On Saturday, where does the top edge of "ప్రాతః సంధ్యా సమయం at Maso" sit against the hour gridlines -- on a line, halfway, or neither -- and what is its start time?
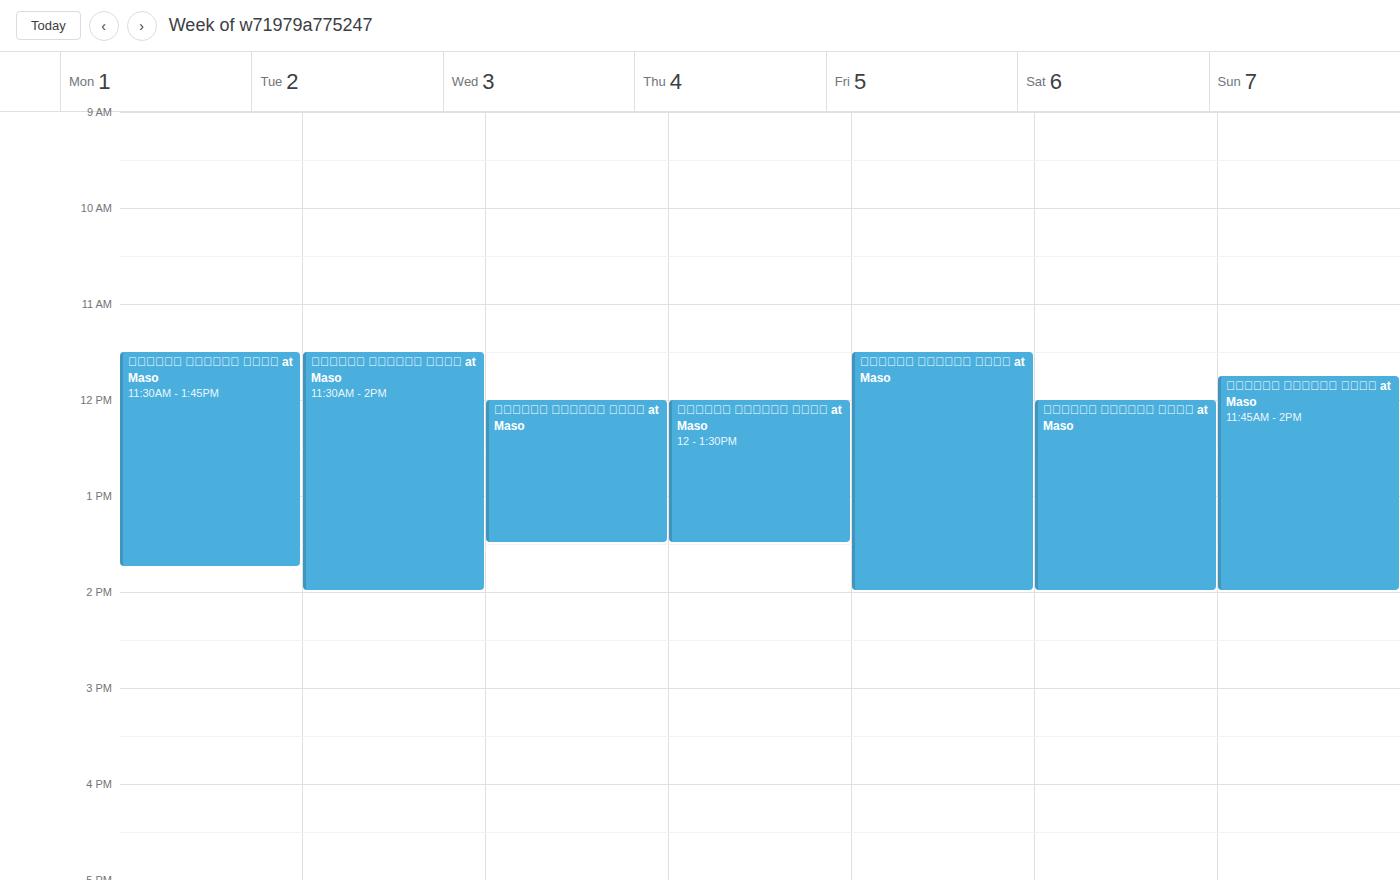
12:00 PM -- exactly on the 12 PM line.